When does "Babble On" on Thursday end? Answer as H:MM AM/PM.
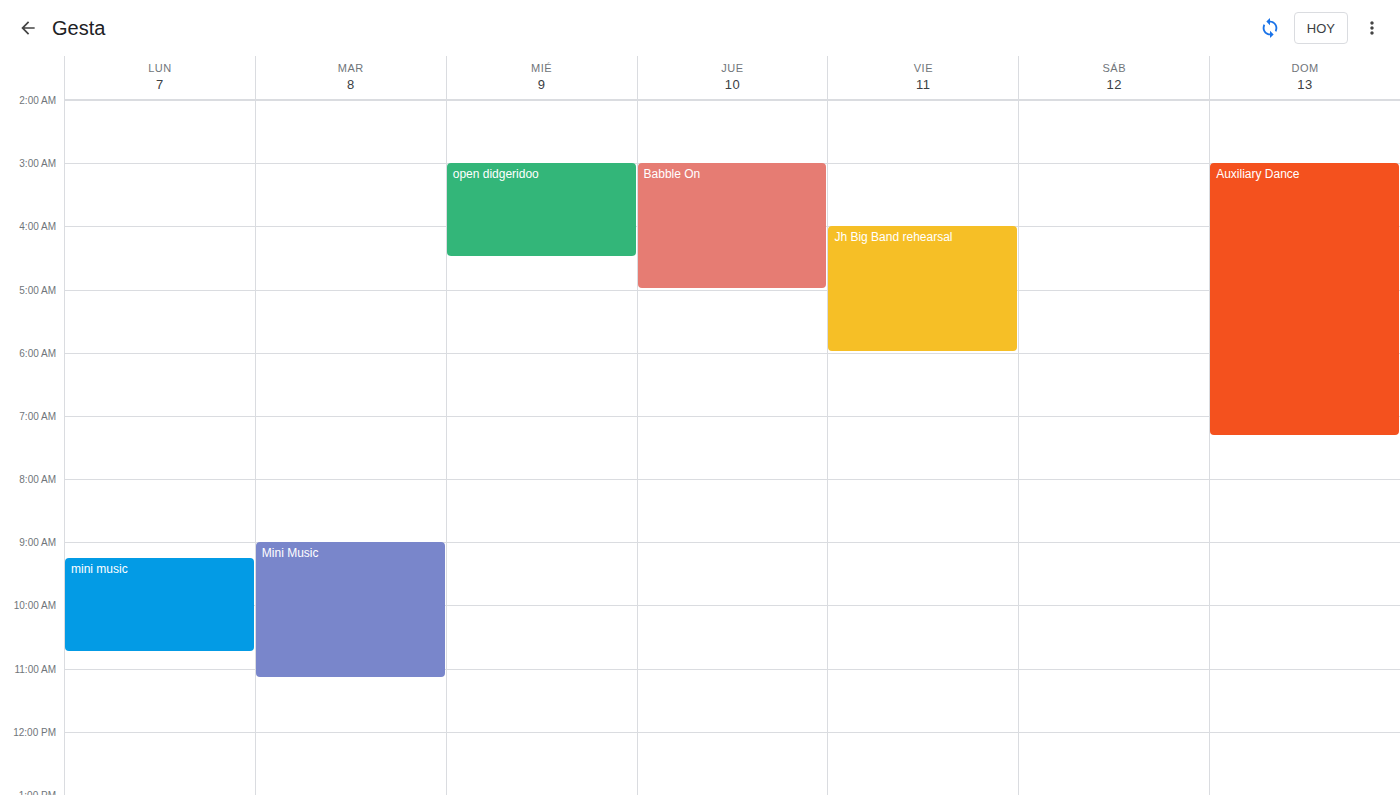
5:00 AM